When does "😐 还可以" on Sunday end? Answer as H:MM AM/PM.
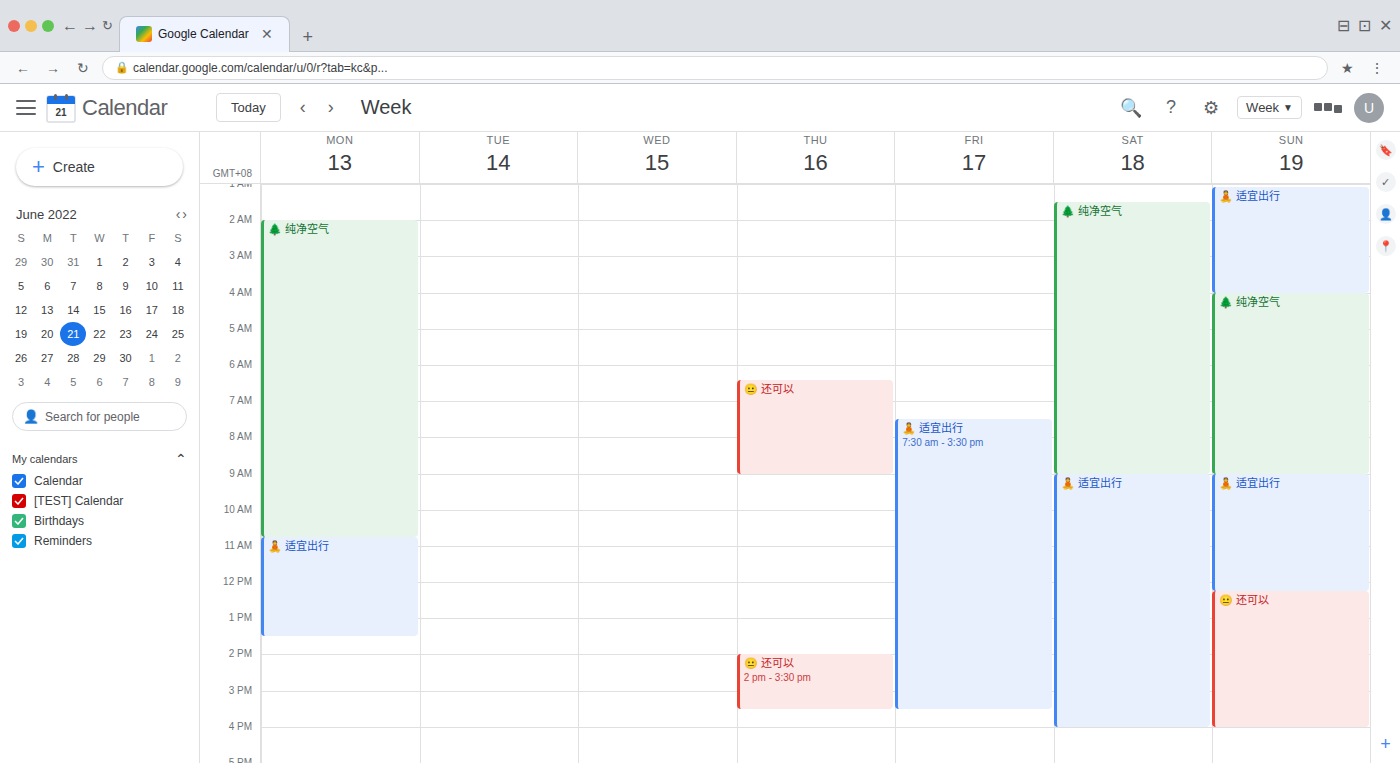
4:00 PM